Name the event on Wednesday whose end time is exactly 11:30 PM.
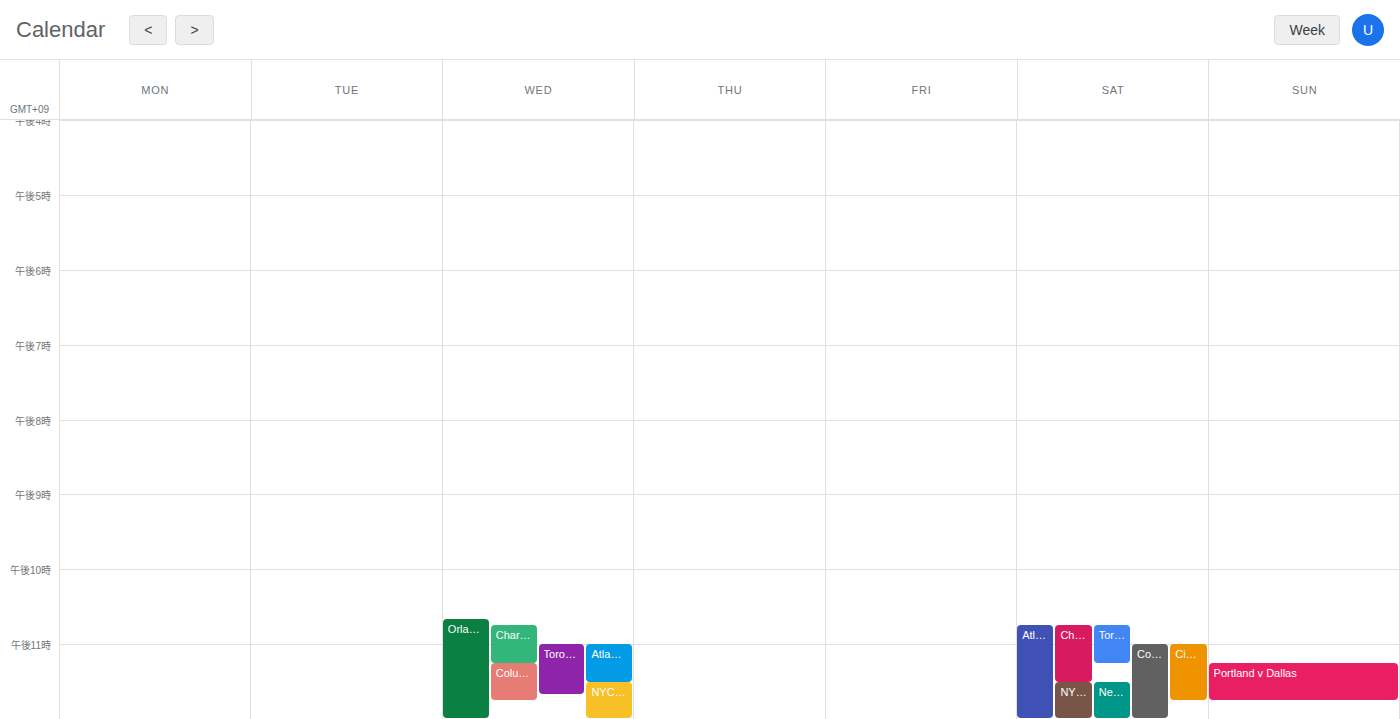
"Atlanta v Montréal"